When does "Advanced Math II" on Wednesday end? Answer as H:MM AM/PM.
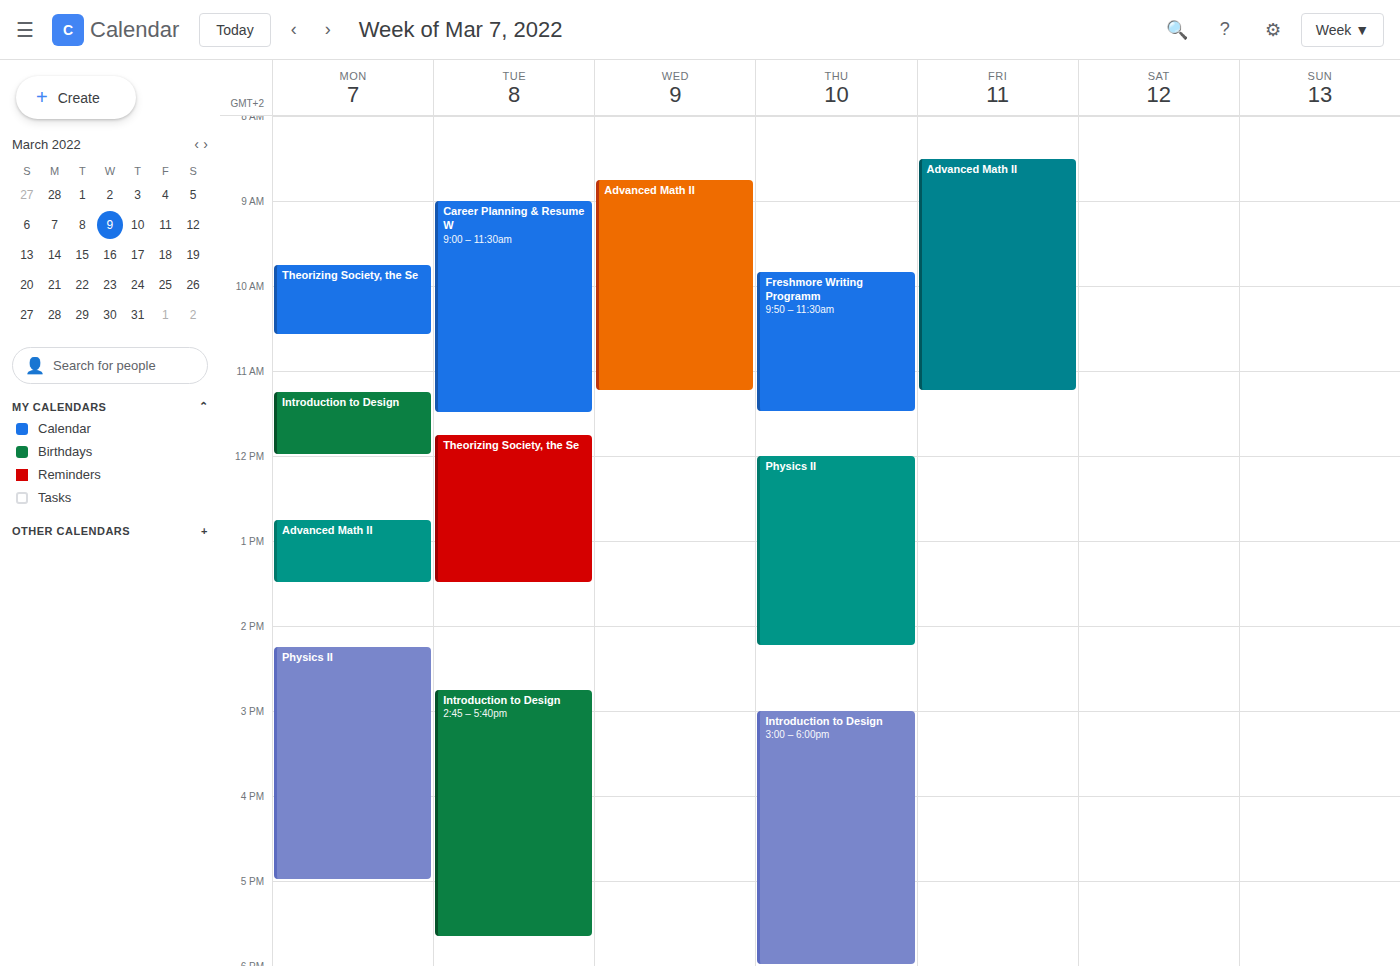
11:15 AM